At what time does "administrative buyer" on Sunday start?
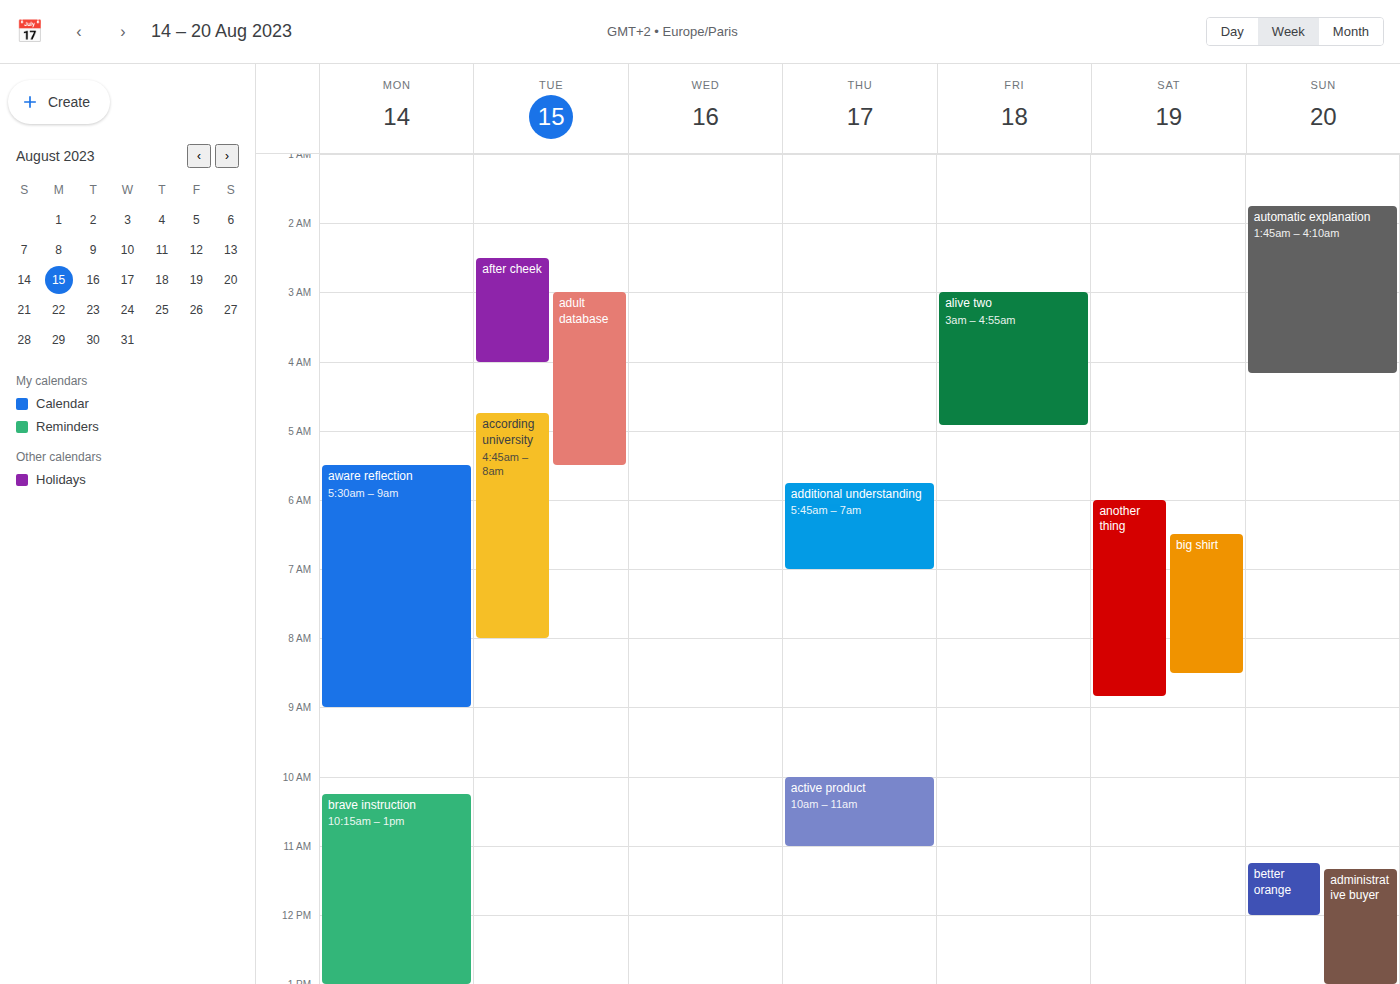
11:20